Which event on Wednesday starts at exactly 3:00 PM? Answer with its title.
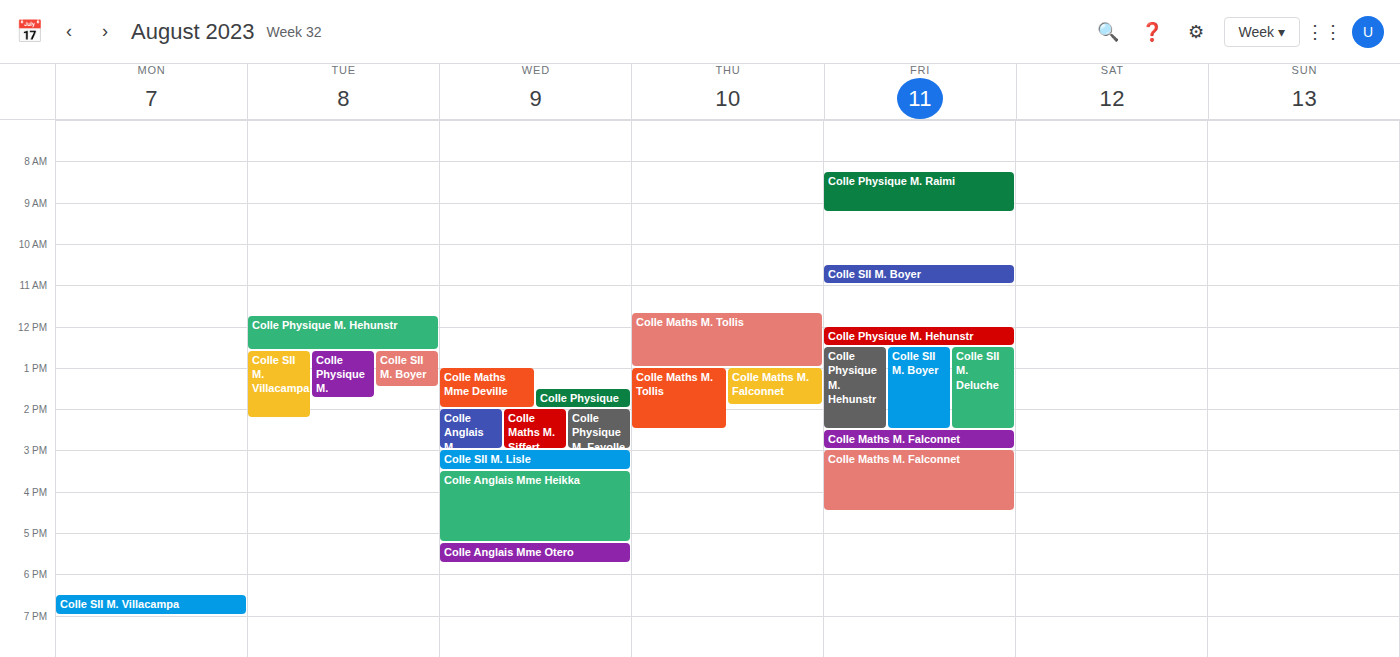
"Colle SII M. Lisle"